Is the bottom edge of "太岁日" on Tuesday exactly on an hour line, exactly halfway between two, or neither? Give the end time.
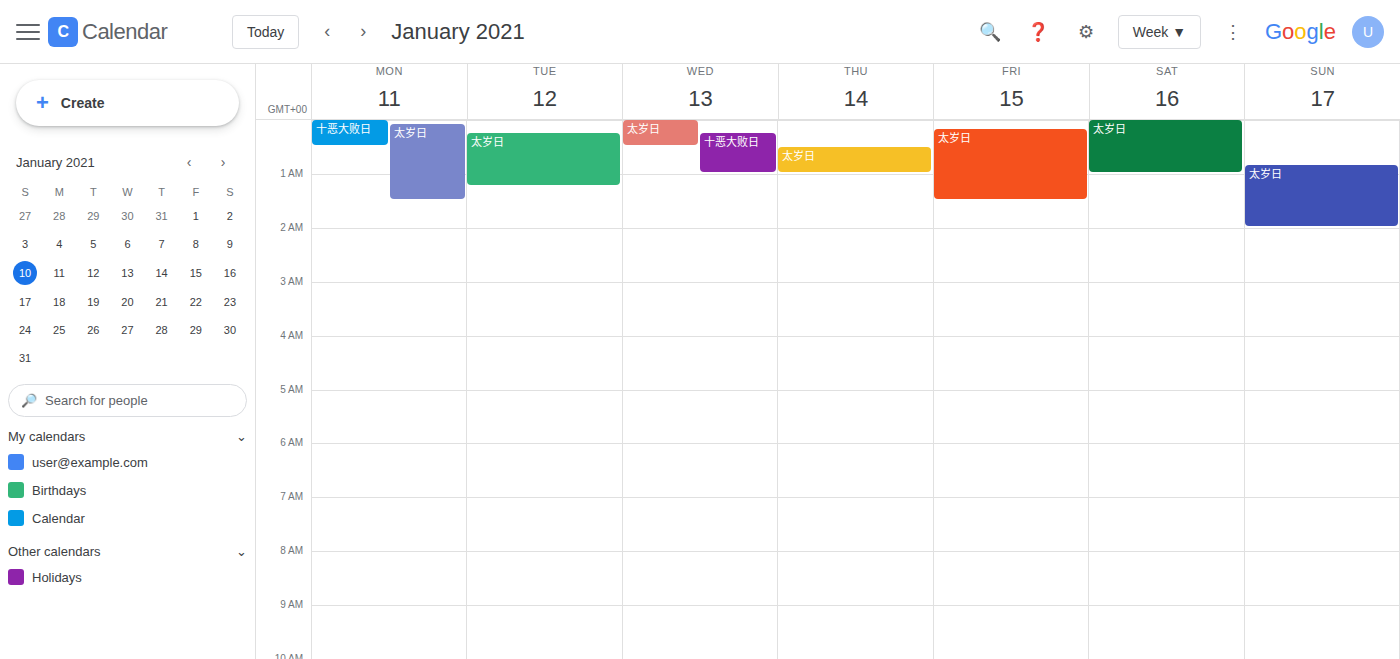
1:15 AM -- neither: a quarter of the way from the 1 AM line to the 2 AM line.